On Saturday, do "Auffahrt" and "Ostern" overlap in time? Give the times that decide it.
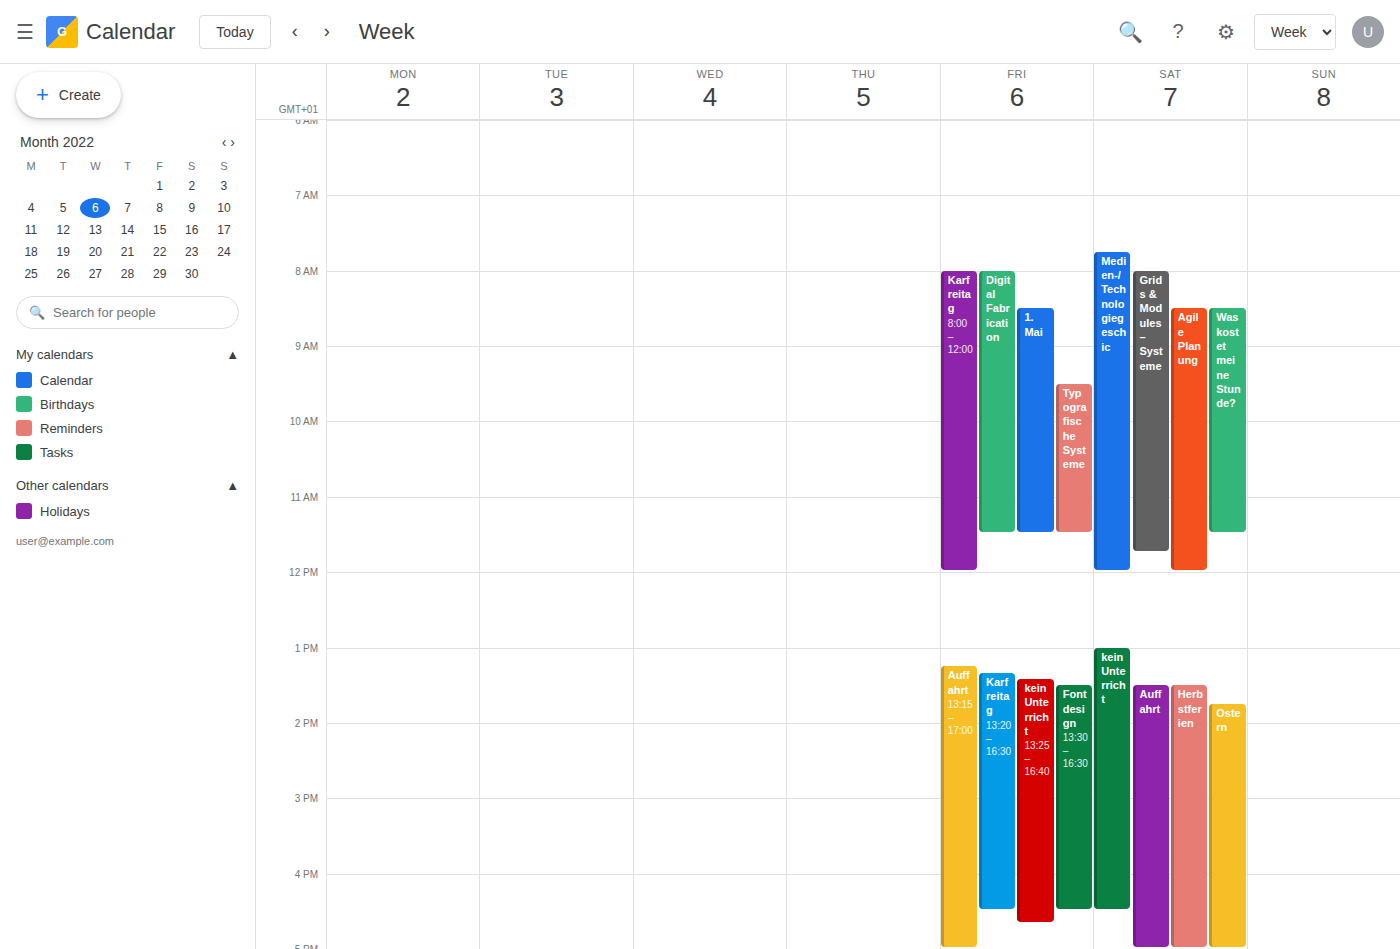
"Ostern" starts at 1:45 PM, before "Auffahrt" ends at 5:00 PM -- they overlap.